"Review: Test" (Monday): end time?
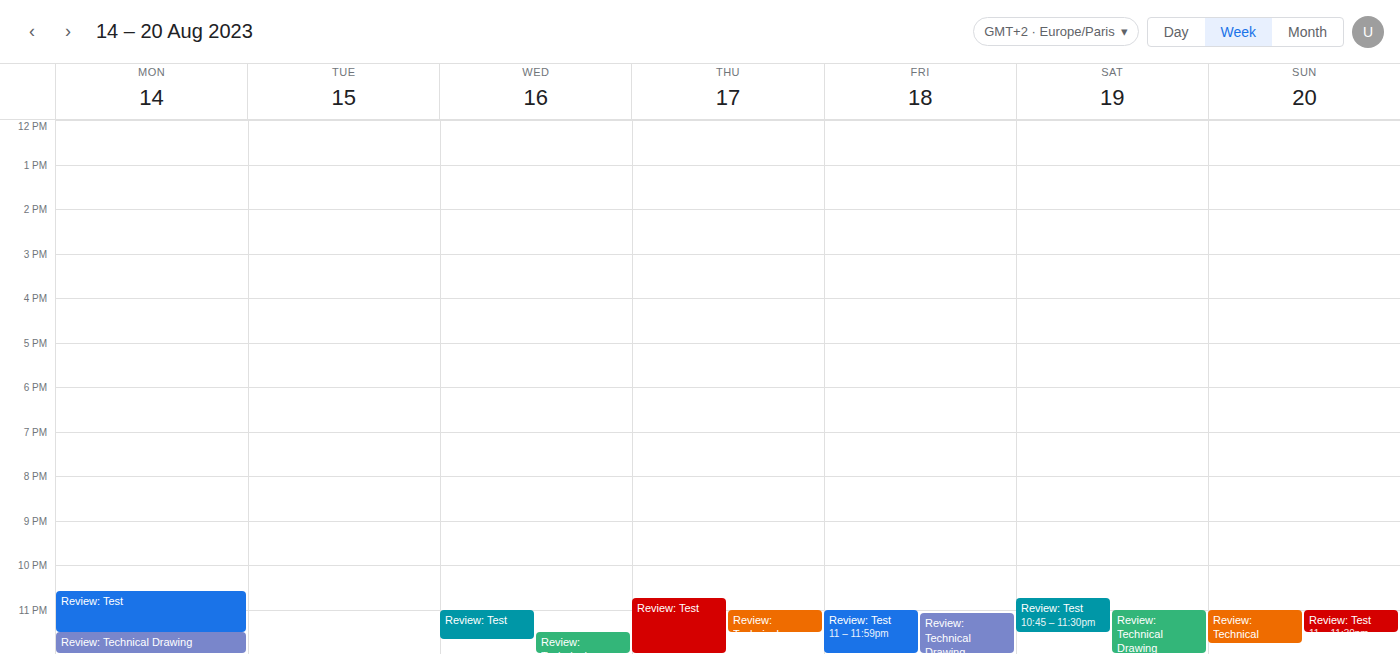
11:30 PM